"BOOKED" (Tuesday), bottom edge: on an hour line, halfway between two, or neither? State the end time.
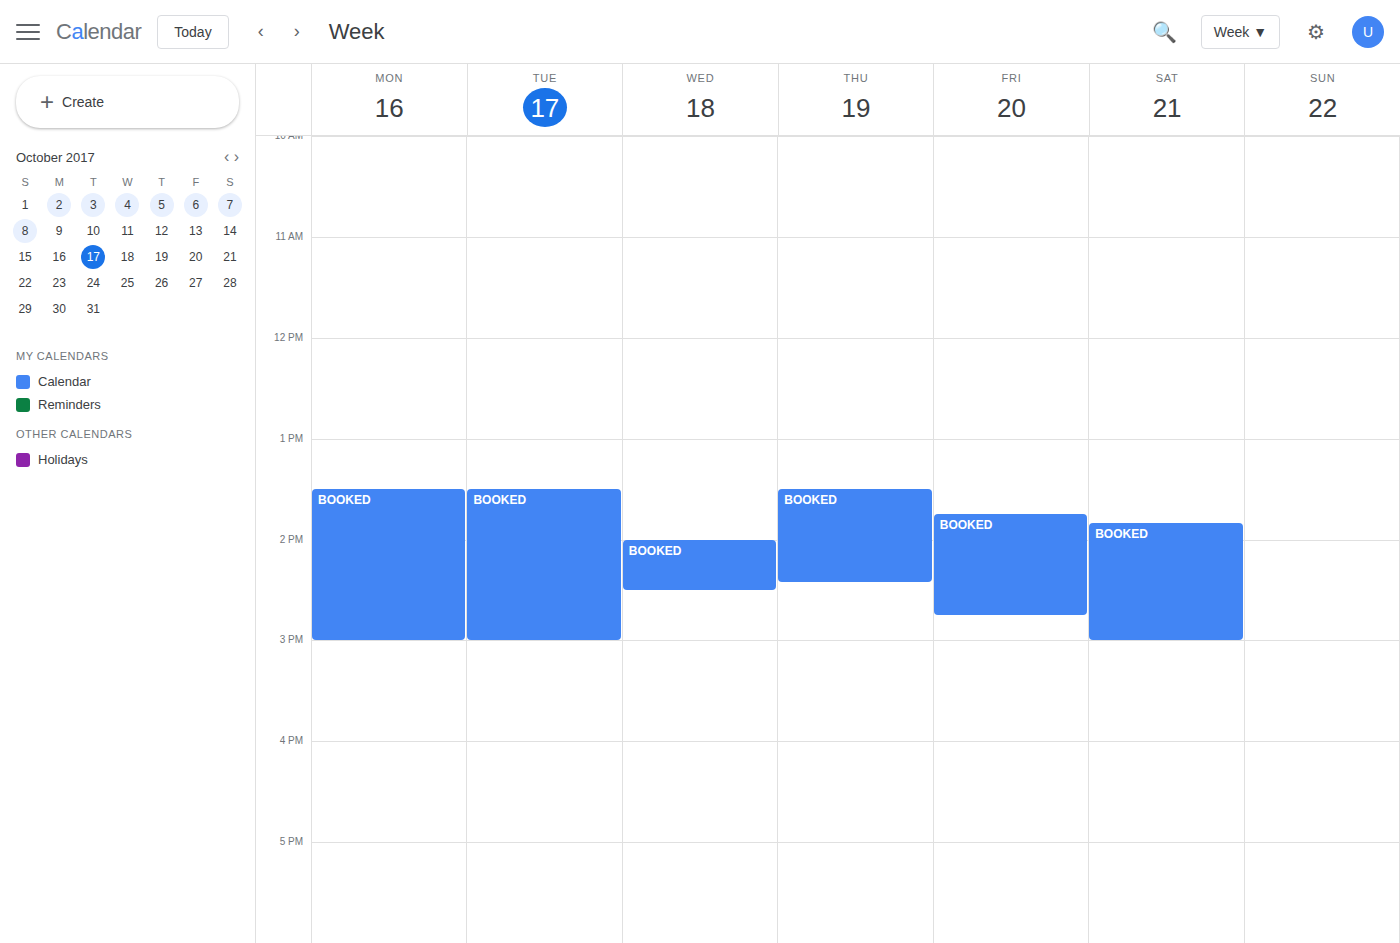
3:00 PM -- exactly on the 3 PM line.